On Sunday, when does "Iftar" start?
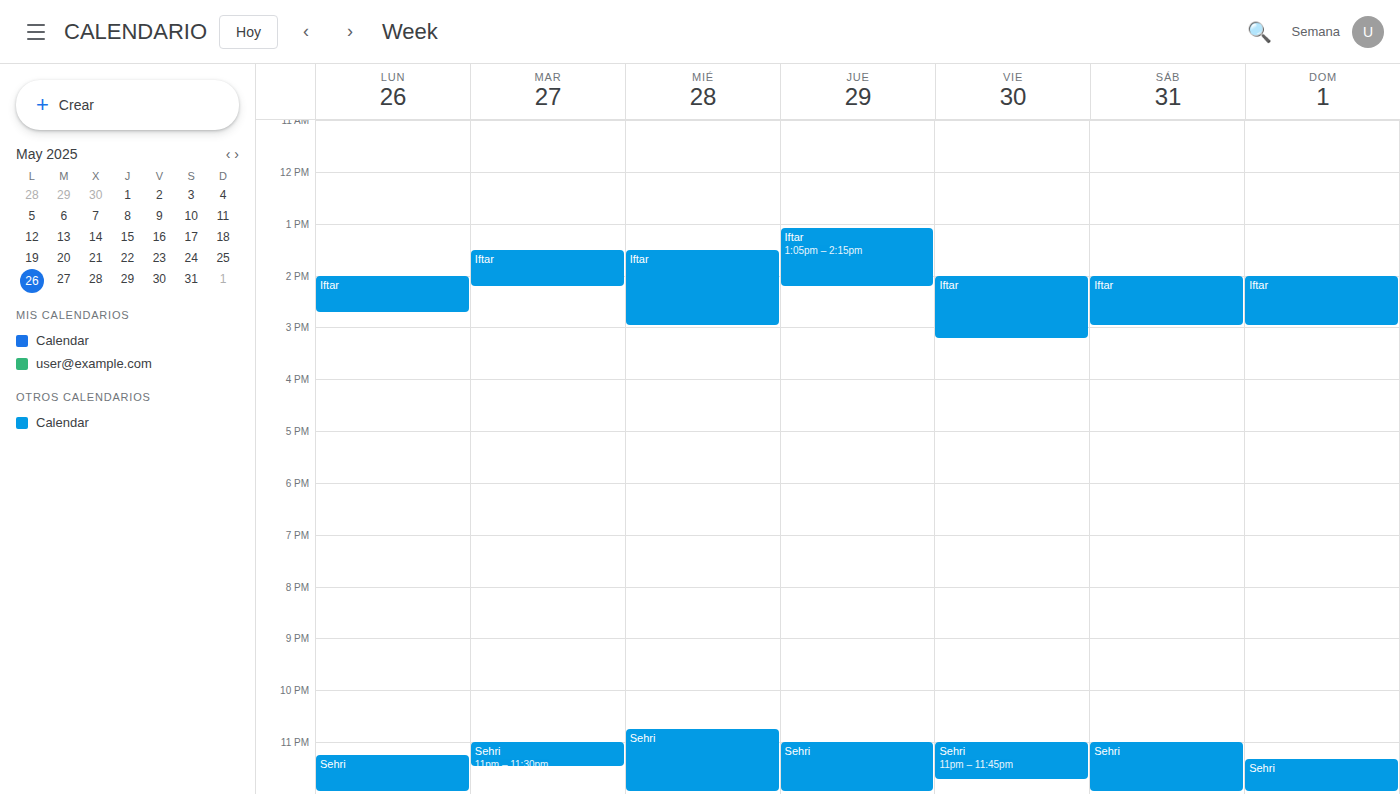
2:00 PM